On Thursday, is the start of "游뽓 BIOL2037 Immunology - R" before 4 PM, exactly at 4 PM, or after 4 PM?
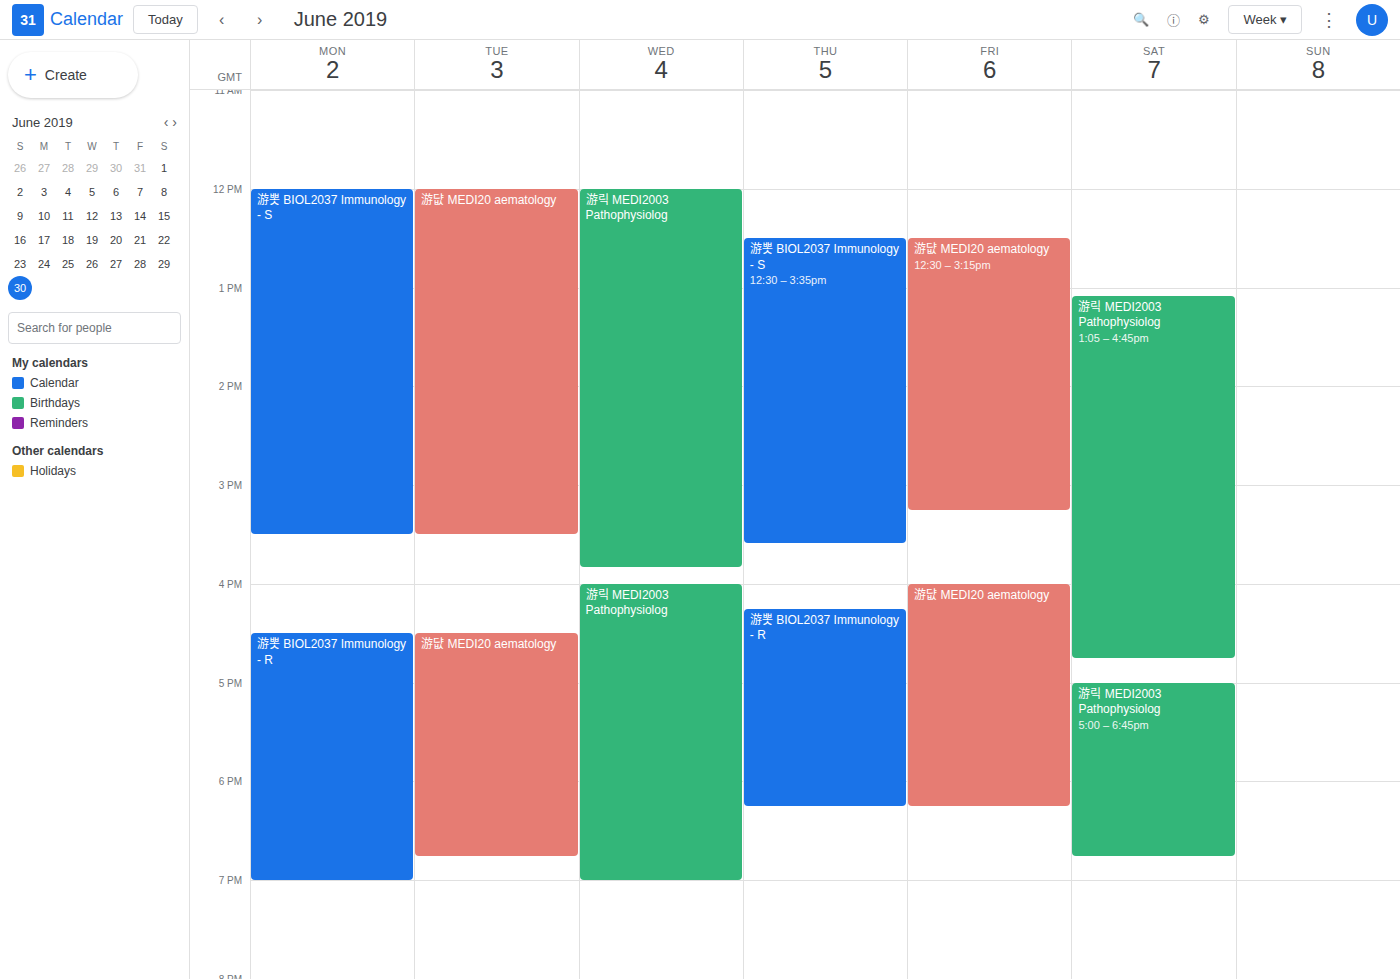
4:15 PM -- after 4 PM, 15 minutes below the 4 PM line.